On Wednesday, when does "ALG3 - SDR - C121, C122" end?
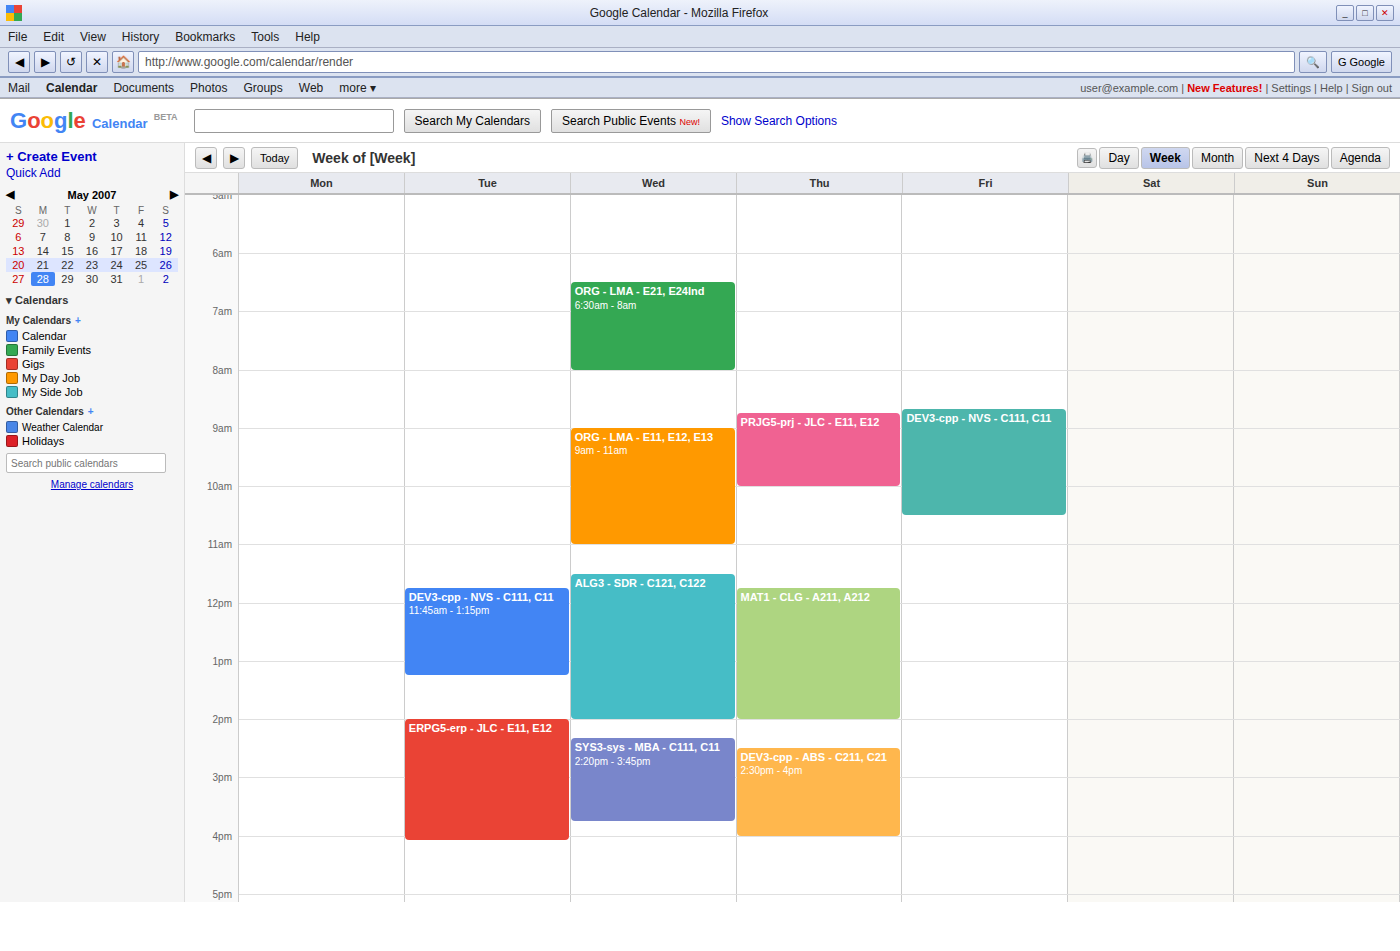
2:00 PM